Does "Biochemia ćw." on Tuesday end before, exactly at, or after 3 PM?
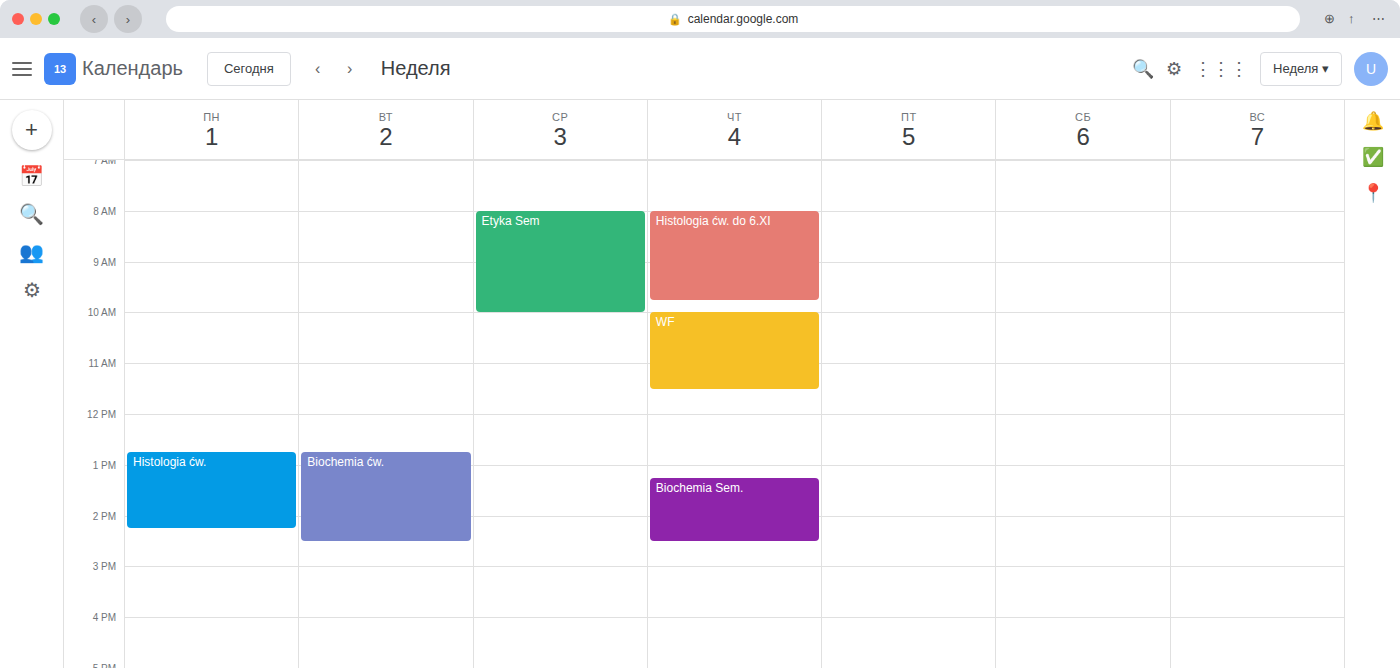
2:30 PM -- before 3 PM, 30 minutes above the 3 PM line.